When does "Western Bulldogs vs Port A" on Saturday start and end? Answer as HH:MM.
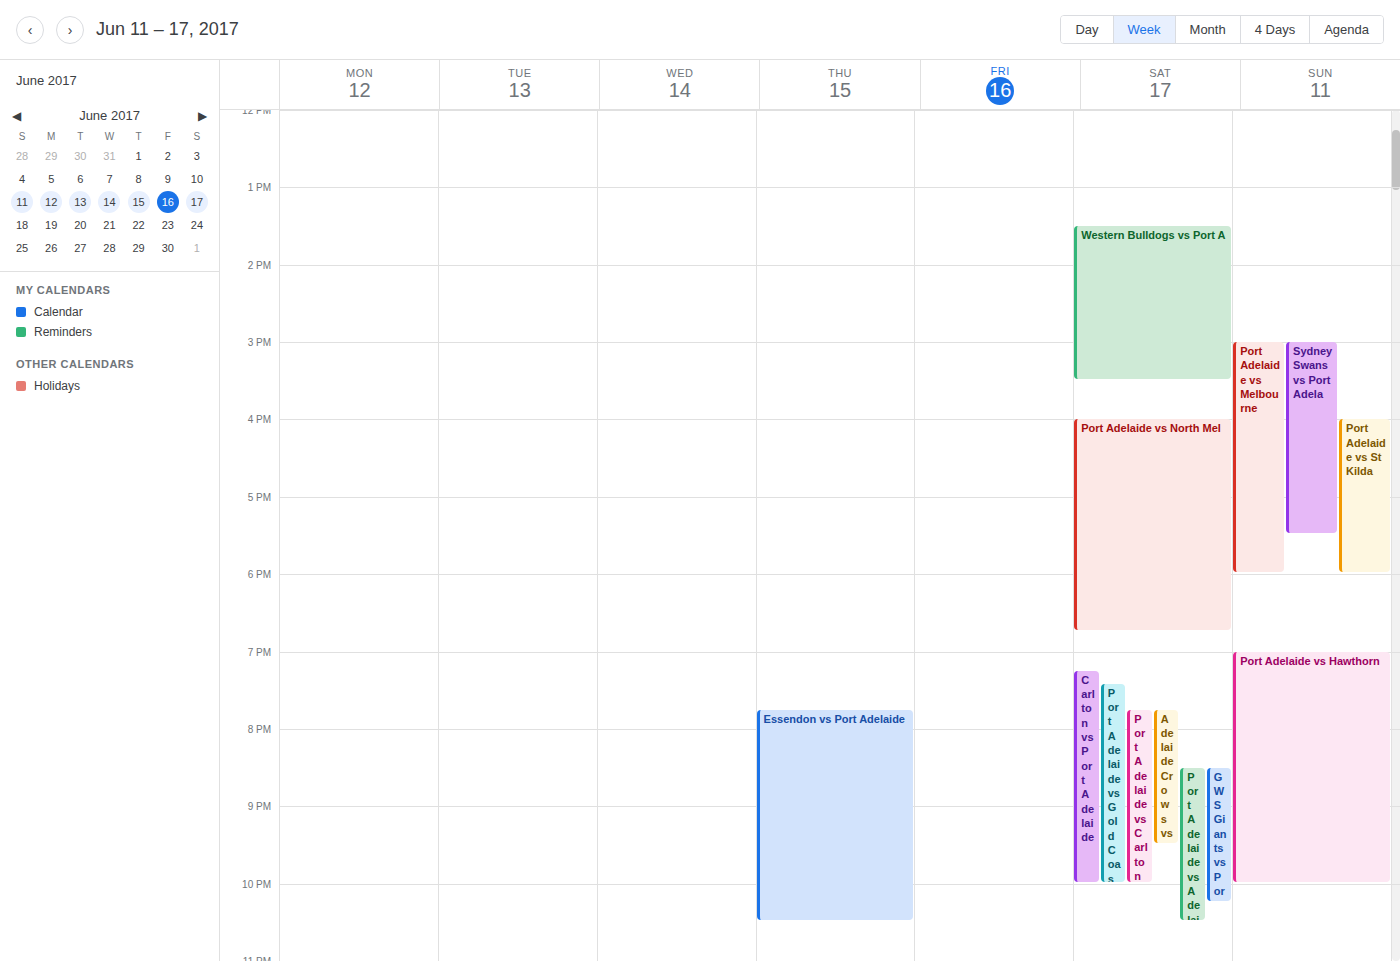
13:30 to 15:30